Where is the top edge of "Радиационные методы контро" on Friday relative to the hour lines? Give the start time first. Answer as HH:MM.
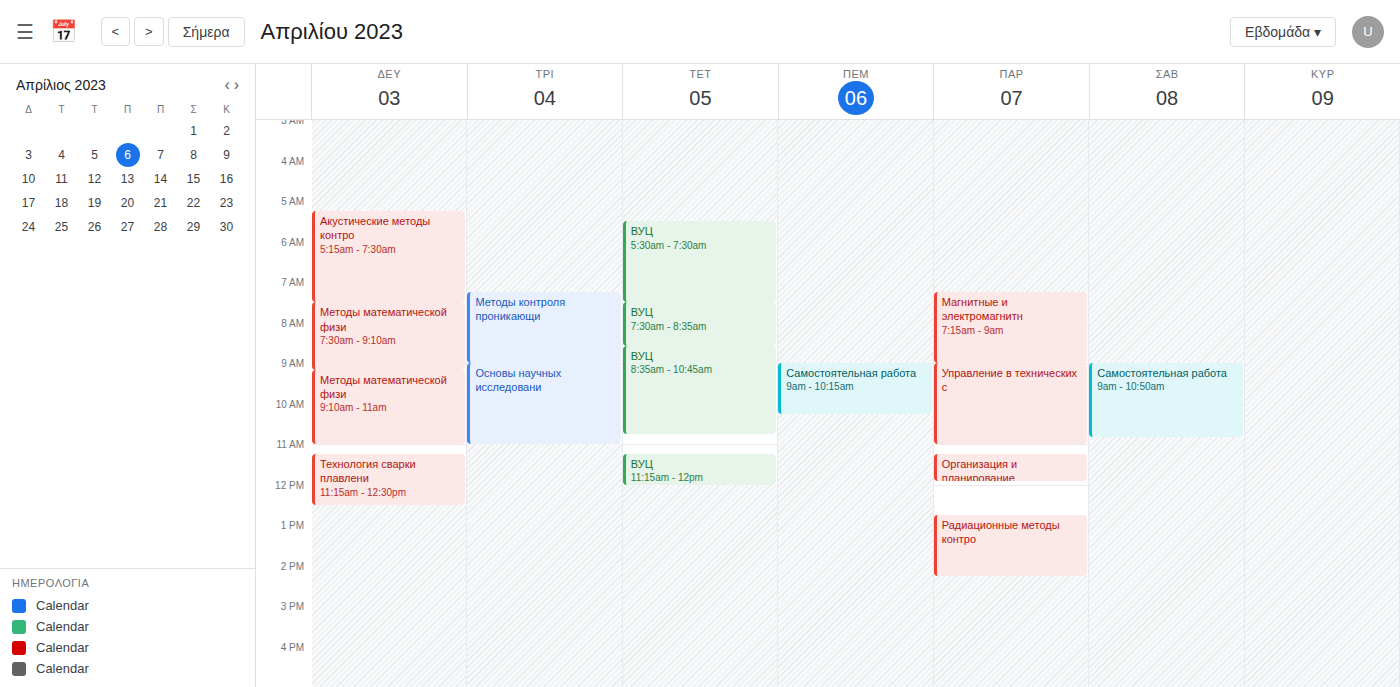
12:45 -- neither: three quarters of the way from the 12:00 line to the 13:00 line.